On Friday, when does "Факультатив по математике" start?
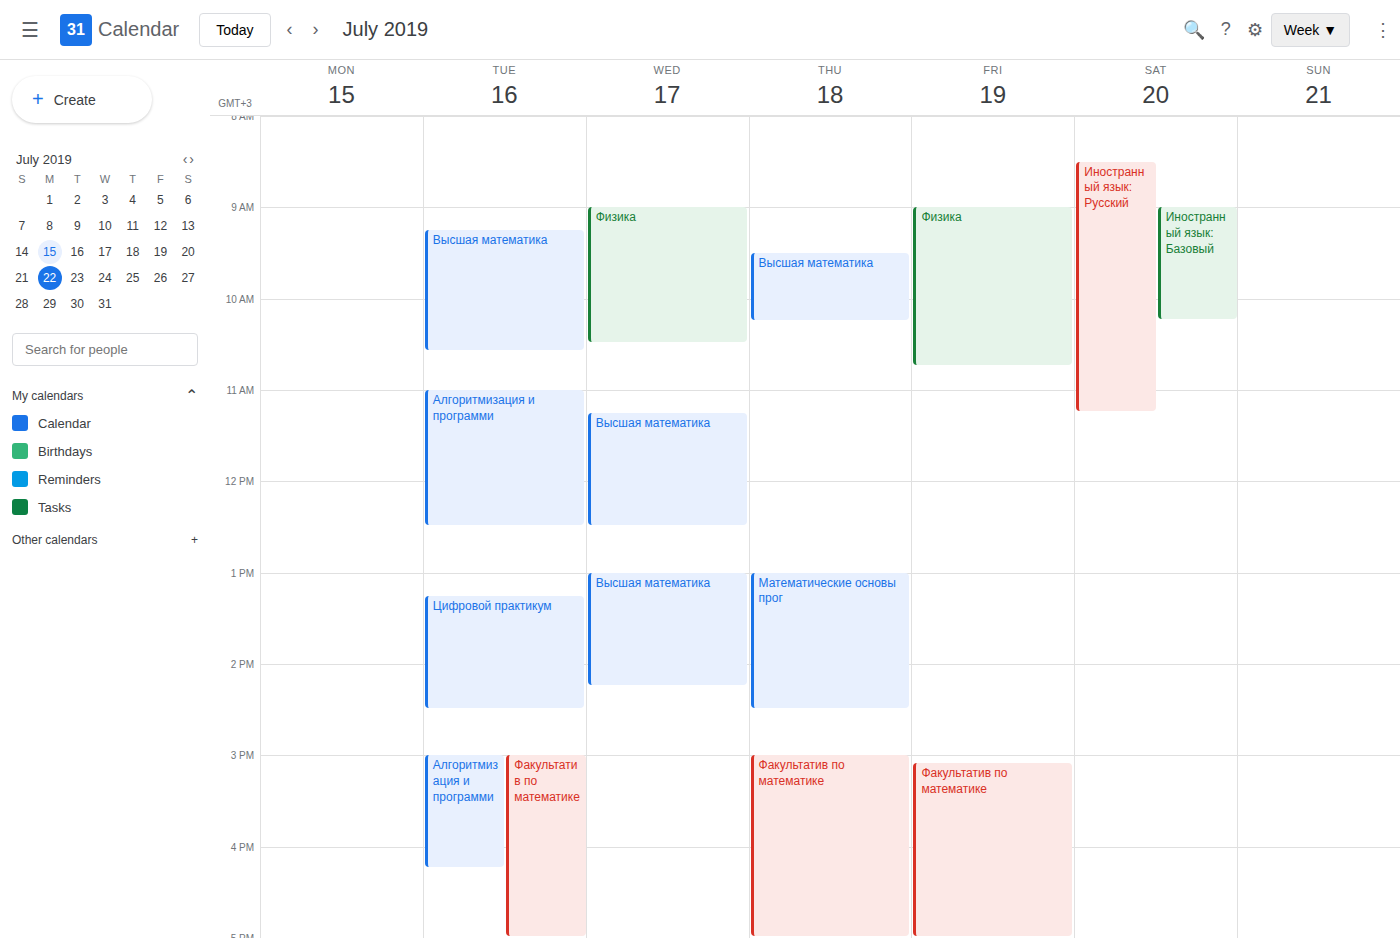
3:05 PM